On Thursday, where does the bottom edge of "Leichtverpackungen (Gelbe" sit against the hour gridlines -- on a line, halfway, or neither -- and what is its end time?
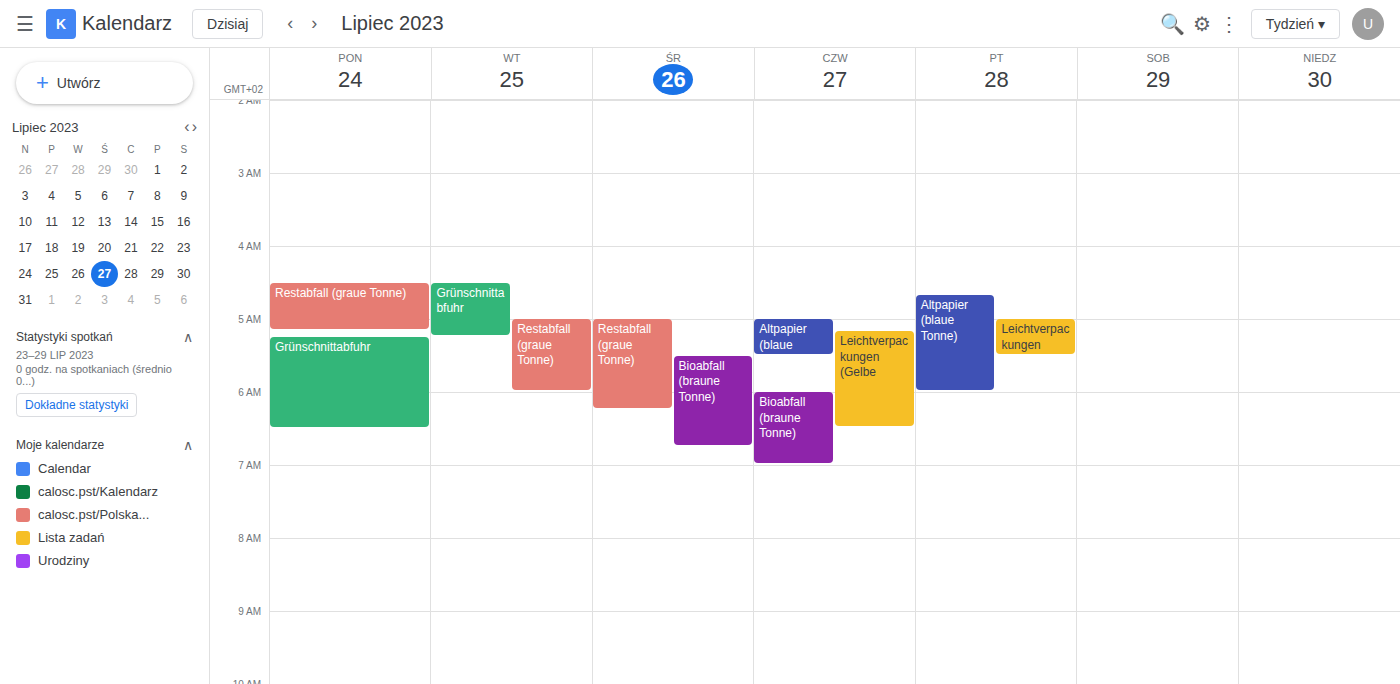
6:30 AM -- halfway between the 6 AM and 7 AM lines.